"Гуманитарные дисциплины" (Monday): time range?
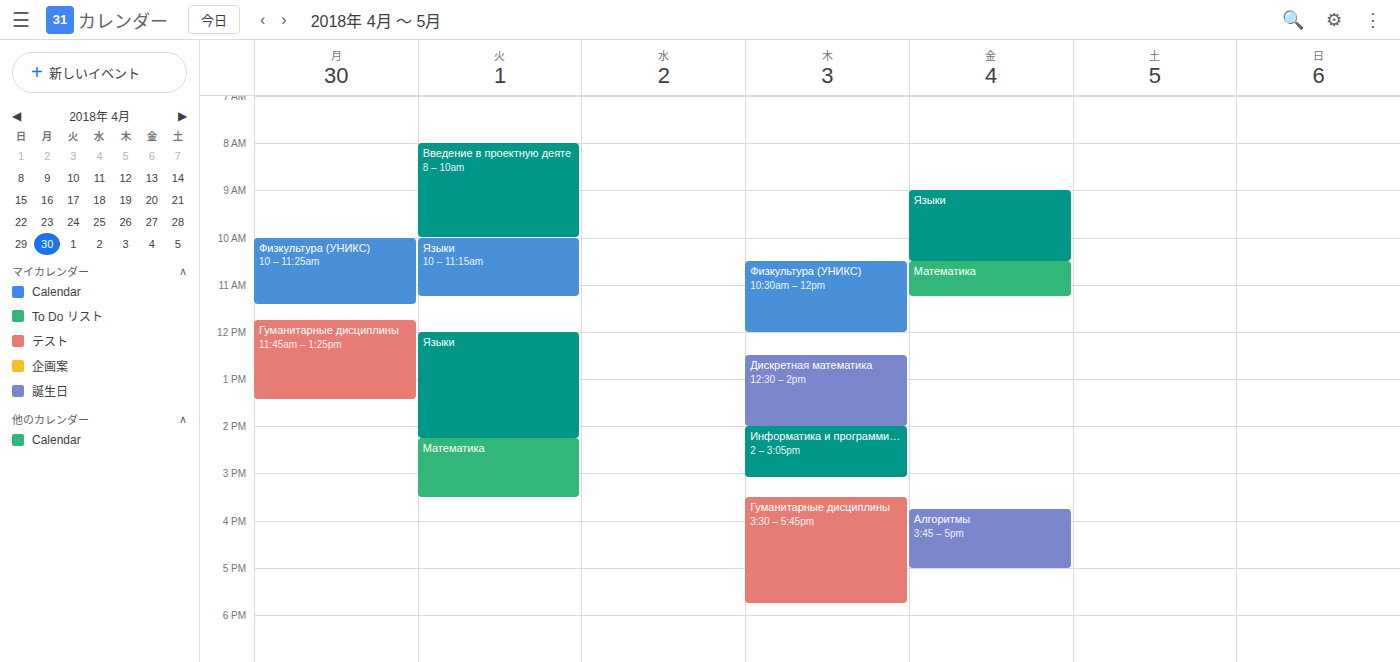
11:45 to 13:25